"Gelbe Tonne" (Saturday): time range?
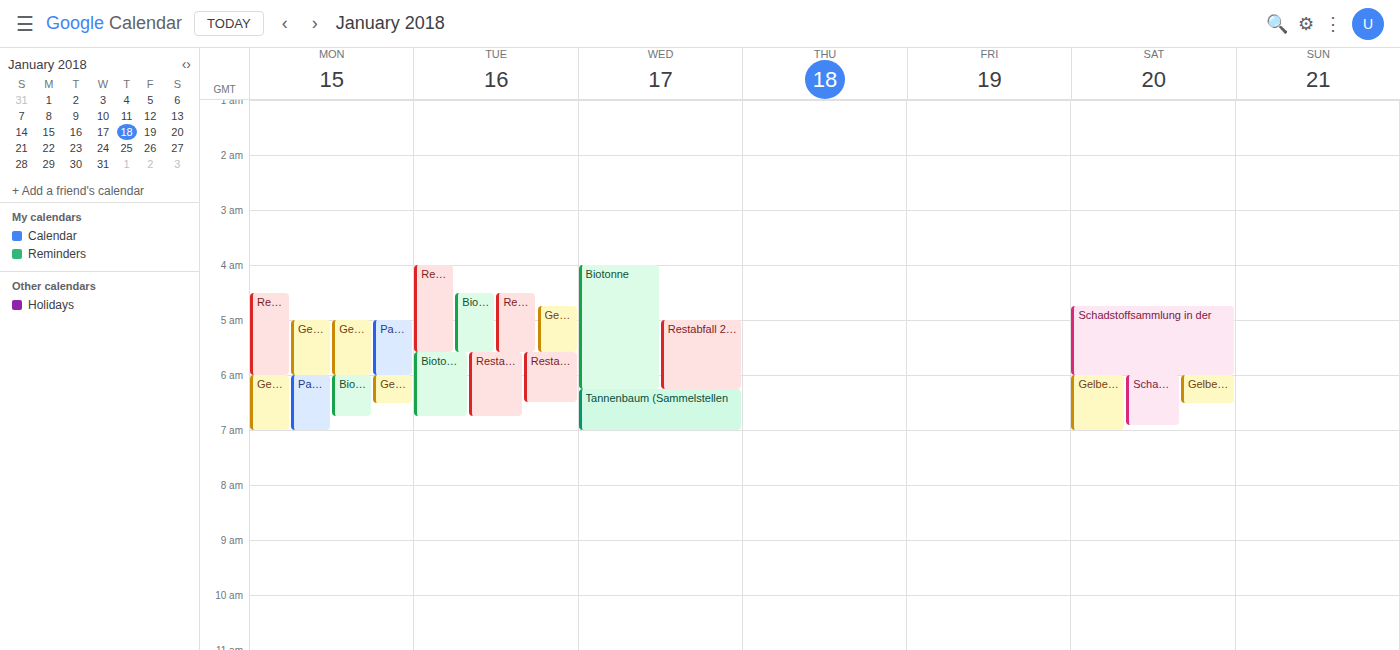
6:00 AM to 6:30 AM